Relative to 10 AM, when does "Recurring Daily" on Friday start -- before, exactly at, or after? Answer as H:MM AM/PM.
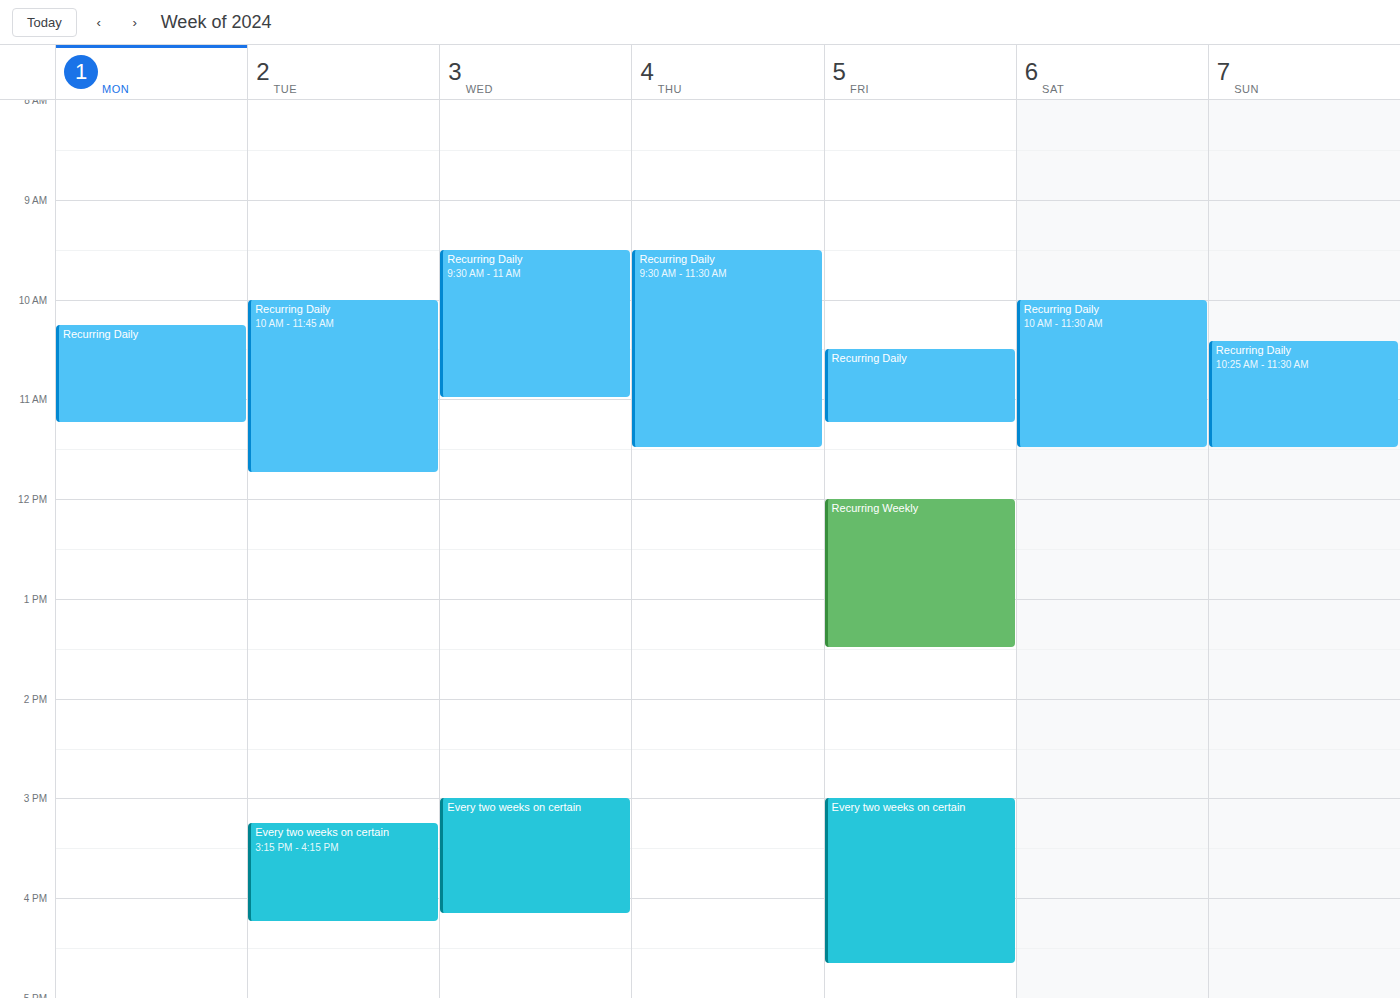
10:30 AM -- after 10 AM, 30 minutes below the 10 AM line.